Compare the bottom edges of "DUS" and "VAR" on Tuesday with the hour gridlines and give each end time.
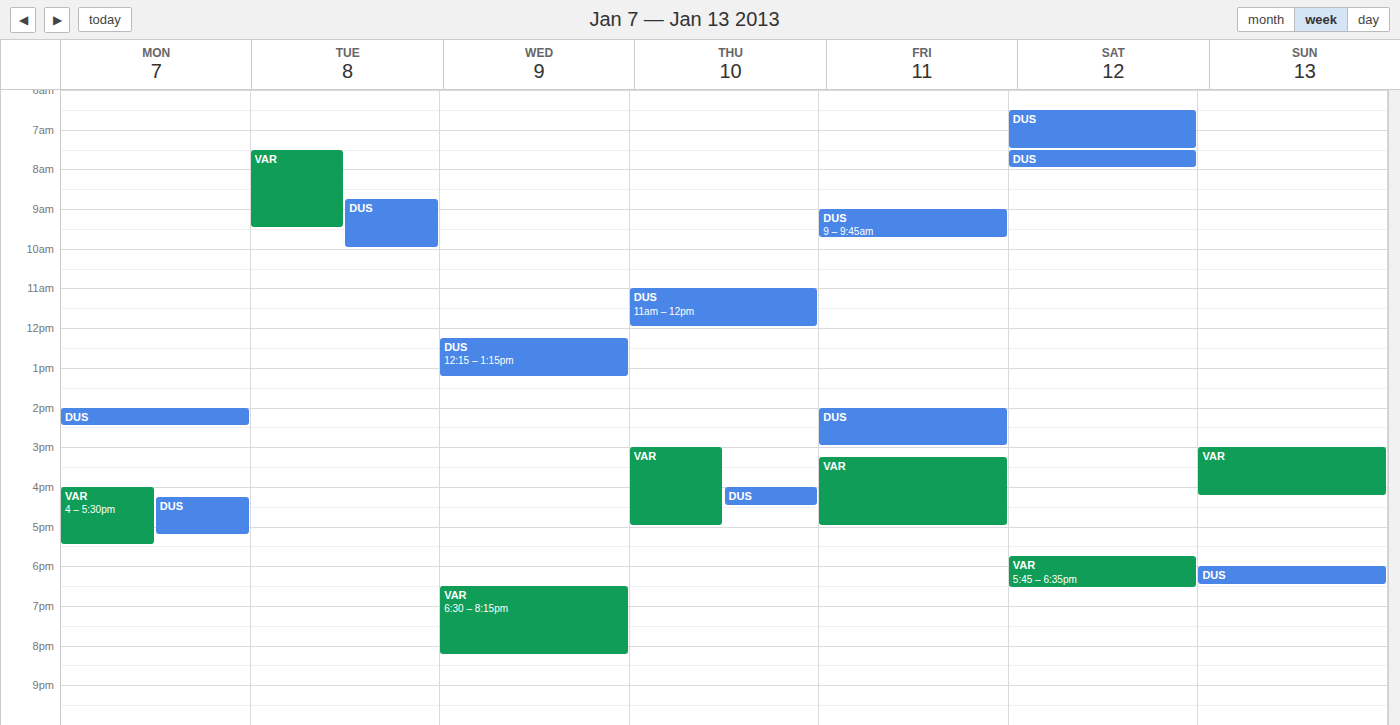
"DUS": 10:00 AM, exactly on the 10 AM line. "VAR": 9:30 AM, halfway between the 9 AM and 10 AM lines.